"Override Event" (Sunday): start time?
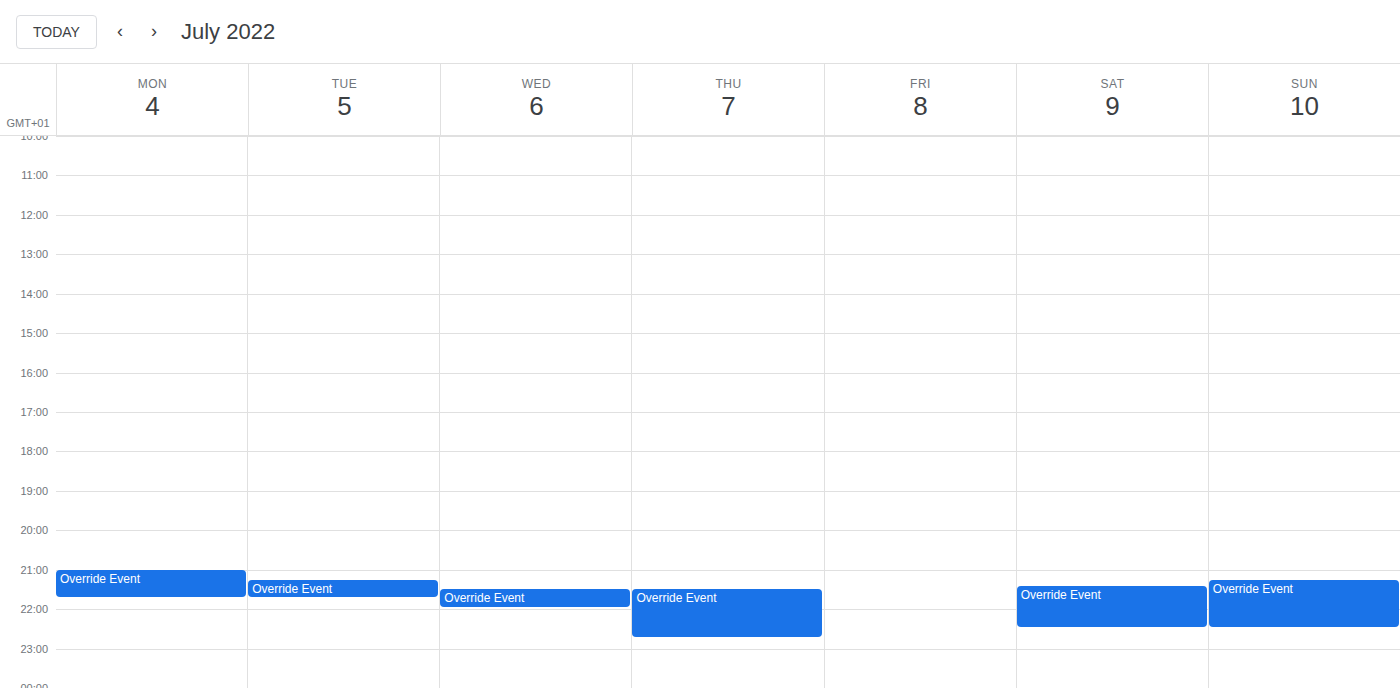
21:15